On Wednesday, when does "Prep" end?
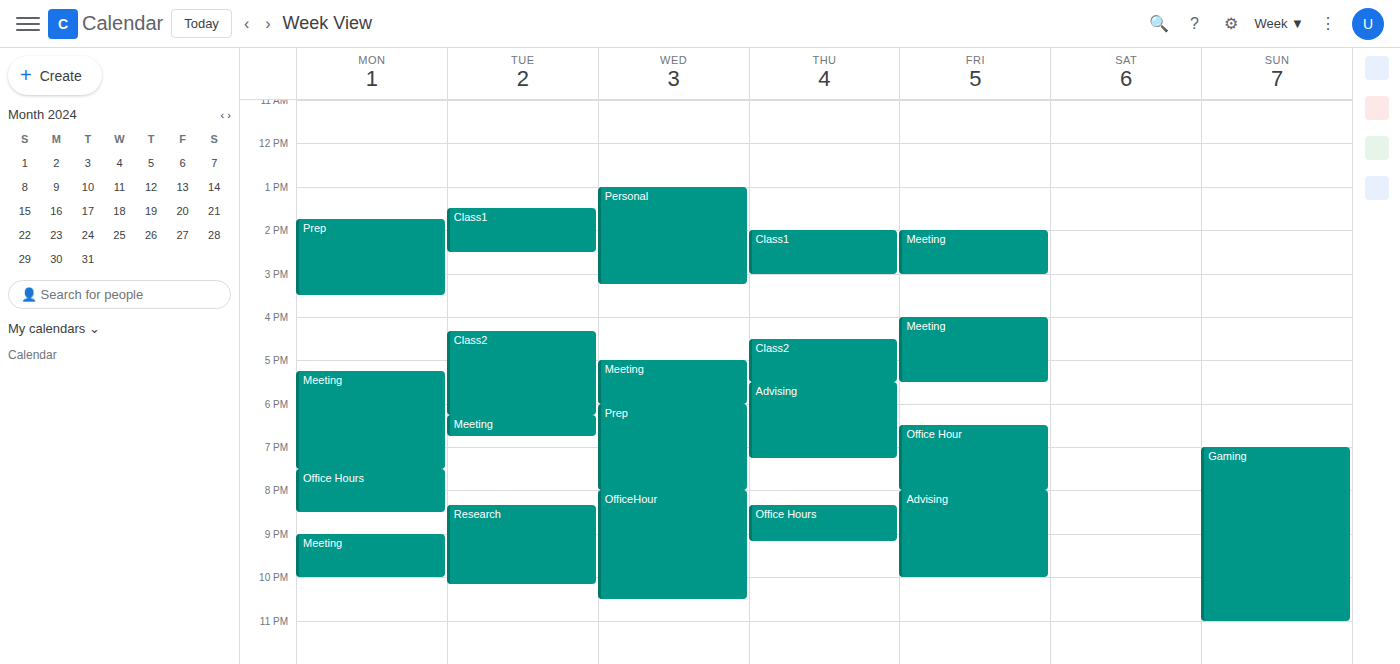
8:00 PM